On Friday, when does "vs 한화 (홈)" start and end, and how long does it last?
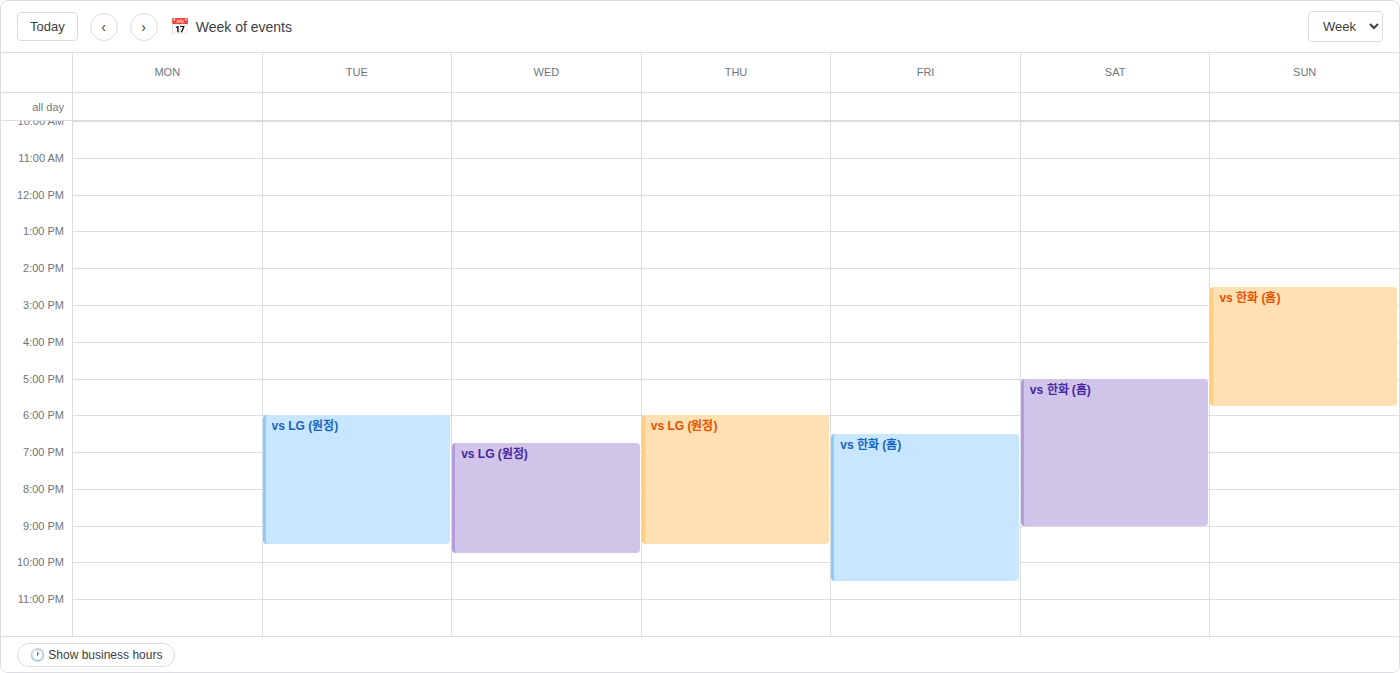
6:30 PM to 10:30 PM, 4 hours